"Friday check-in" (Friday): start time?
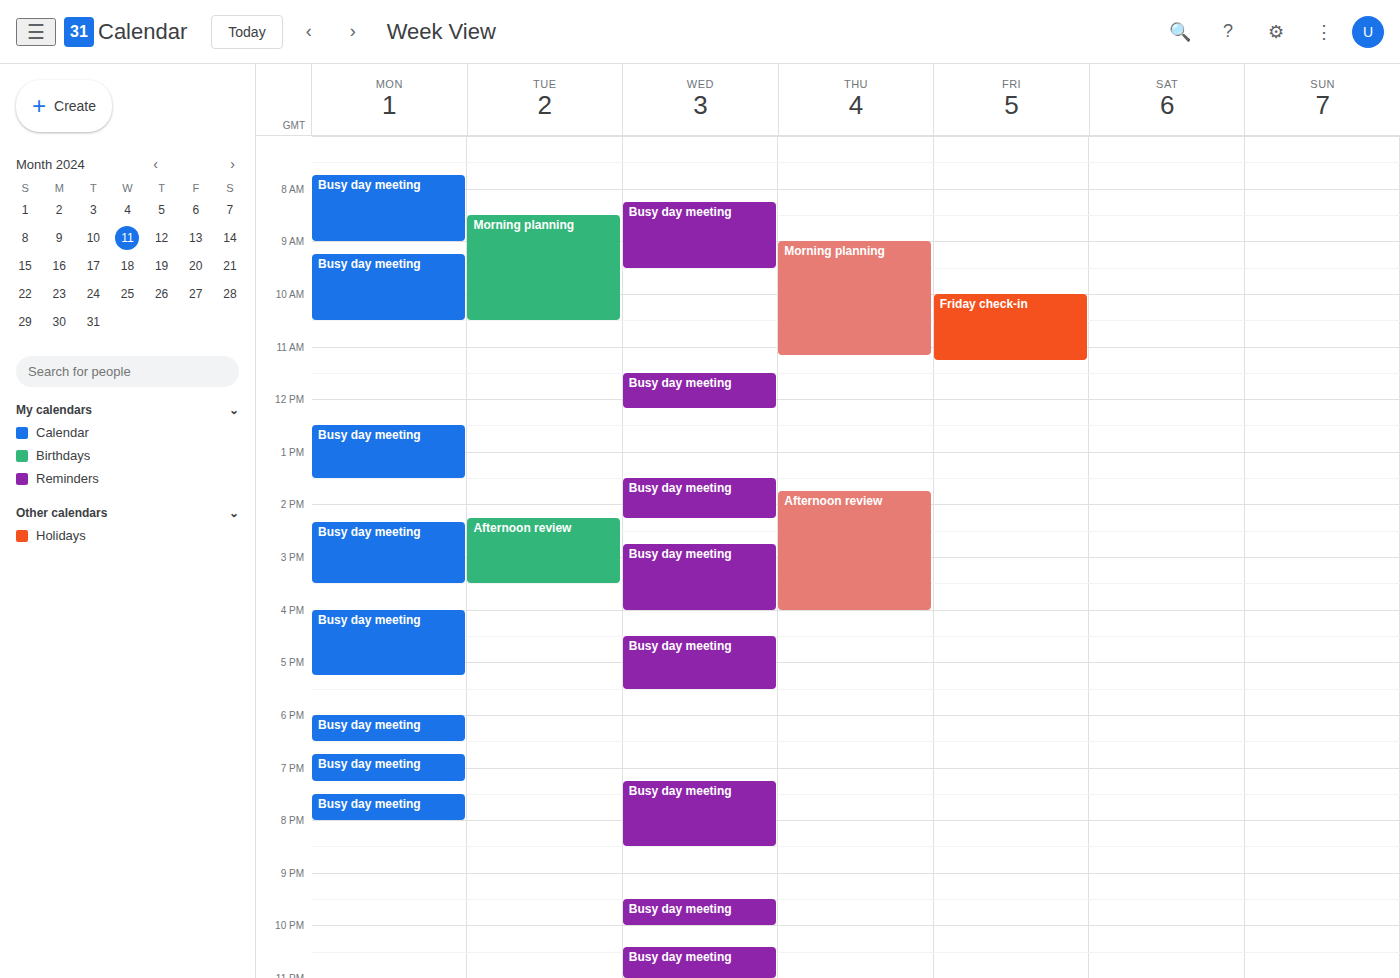
10:00 AM